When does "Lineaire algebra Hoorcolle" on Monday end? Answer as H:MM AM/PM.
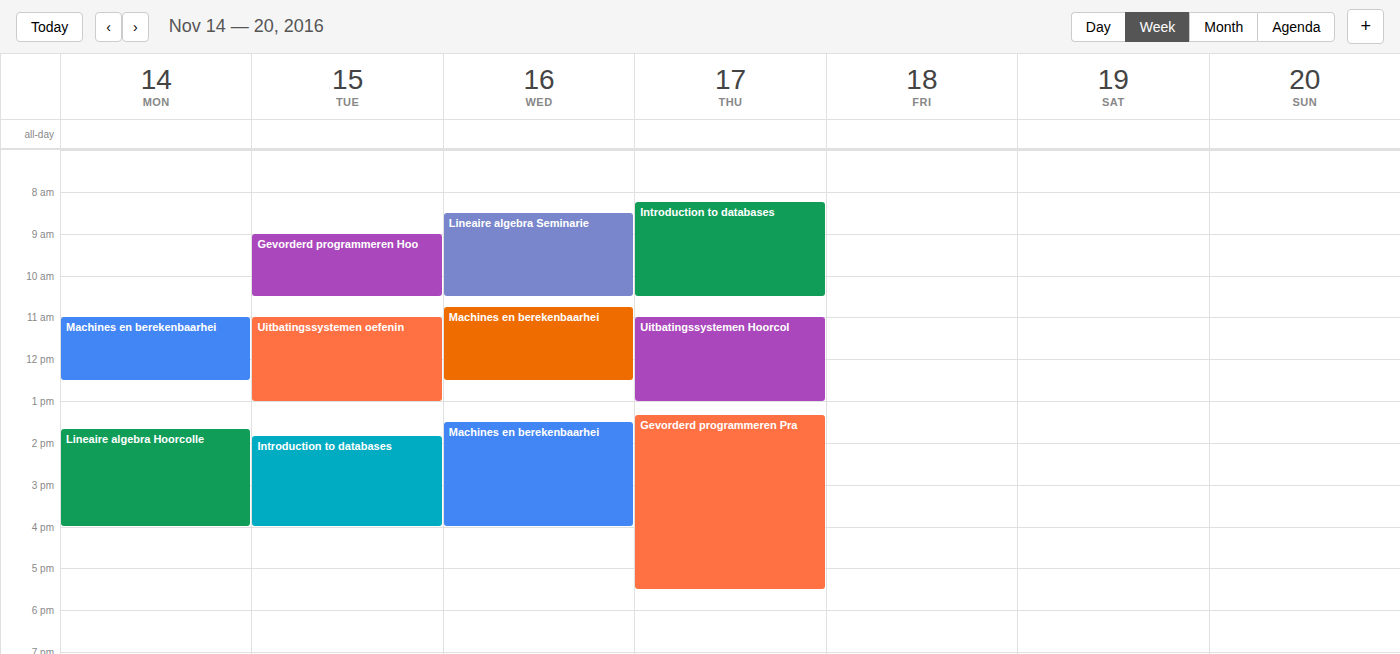
4:00 PM